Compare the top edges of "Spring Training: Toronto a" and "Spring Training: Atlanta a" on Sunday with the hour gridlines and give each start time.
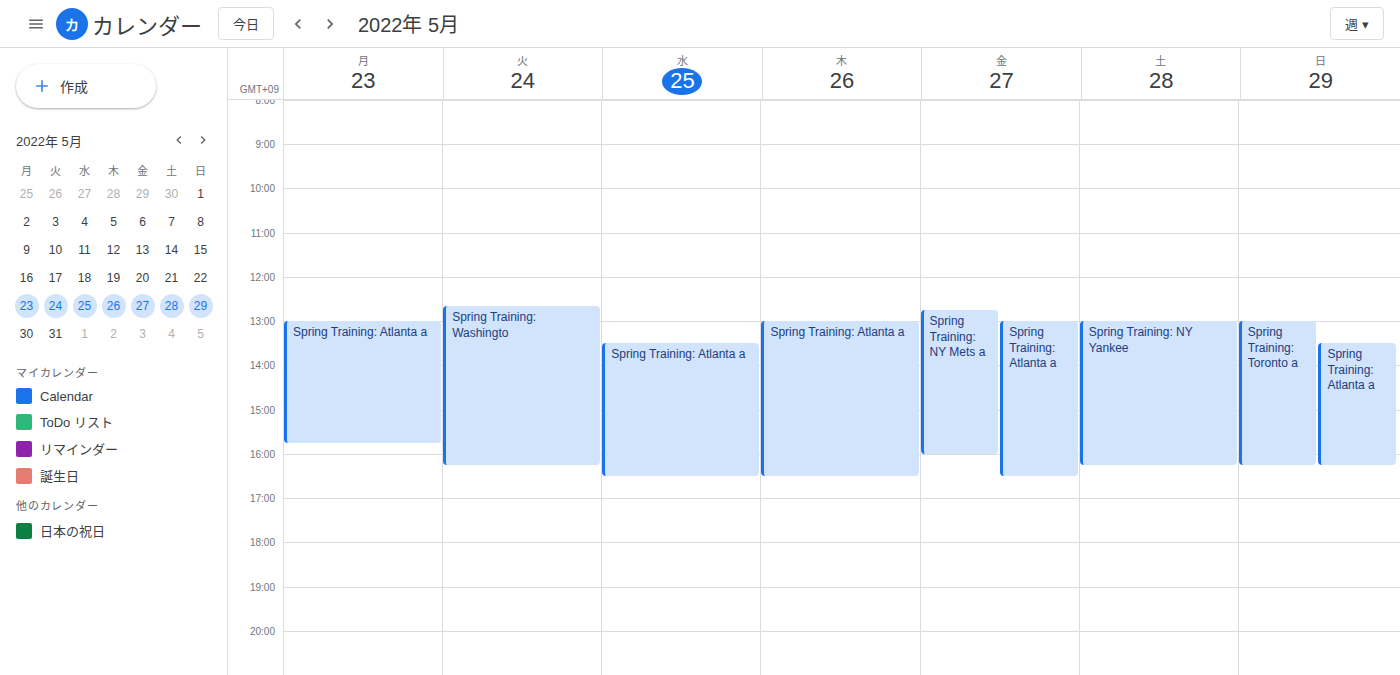
"Spring Training: Toronto a": 1:00 PM, exactly on the 1 PM line. "Spring Training: Atlanta a": 1:30 PM, halfway between the 1 PM and 2 PM lines.